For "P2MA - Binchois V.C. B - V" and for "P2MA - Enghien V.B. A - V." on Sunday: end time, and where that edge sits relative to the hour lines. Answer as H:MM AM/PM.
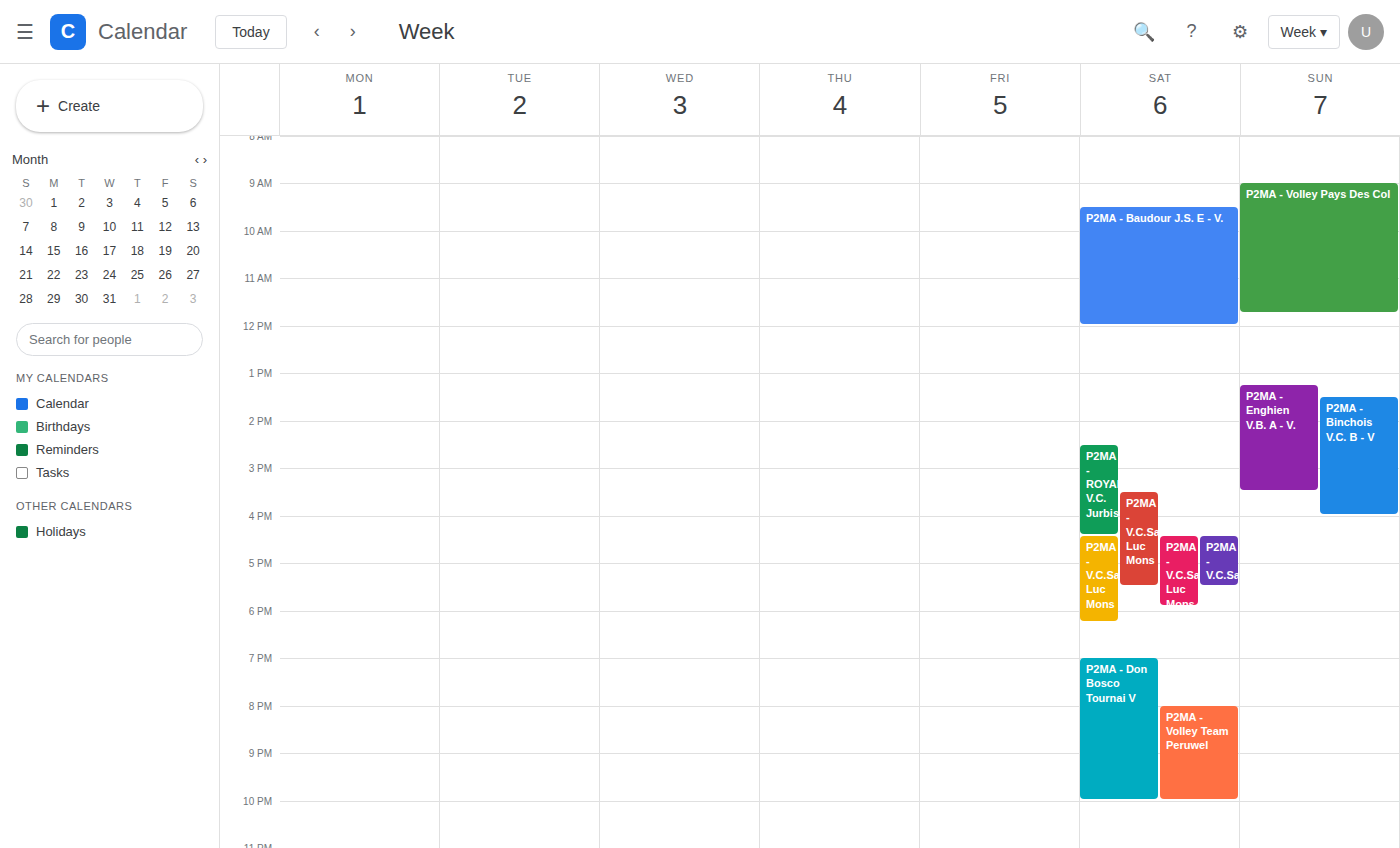
"P2MA - Binchois V.C. B - V": 4:00 PM, exactly on the 4 PM line. "P2MA - Enghien V.B. A - V.": 3:30 PM, halfway between the 3 PM and 4 PM lines.